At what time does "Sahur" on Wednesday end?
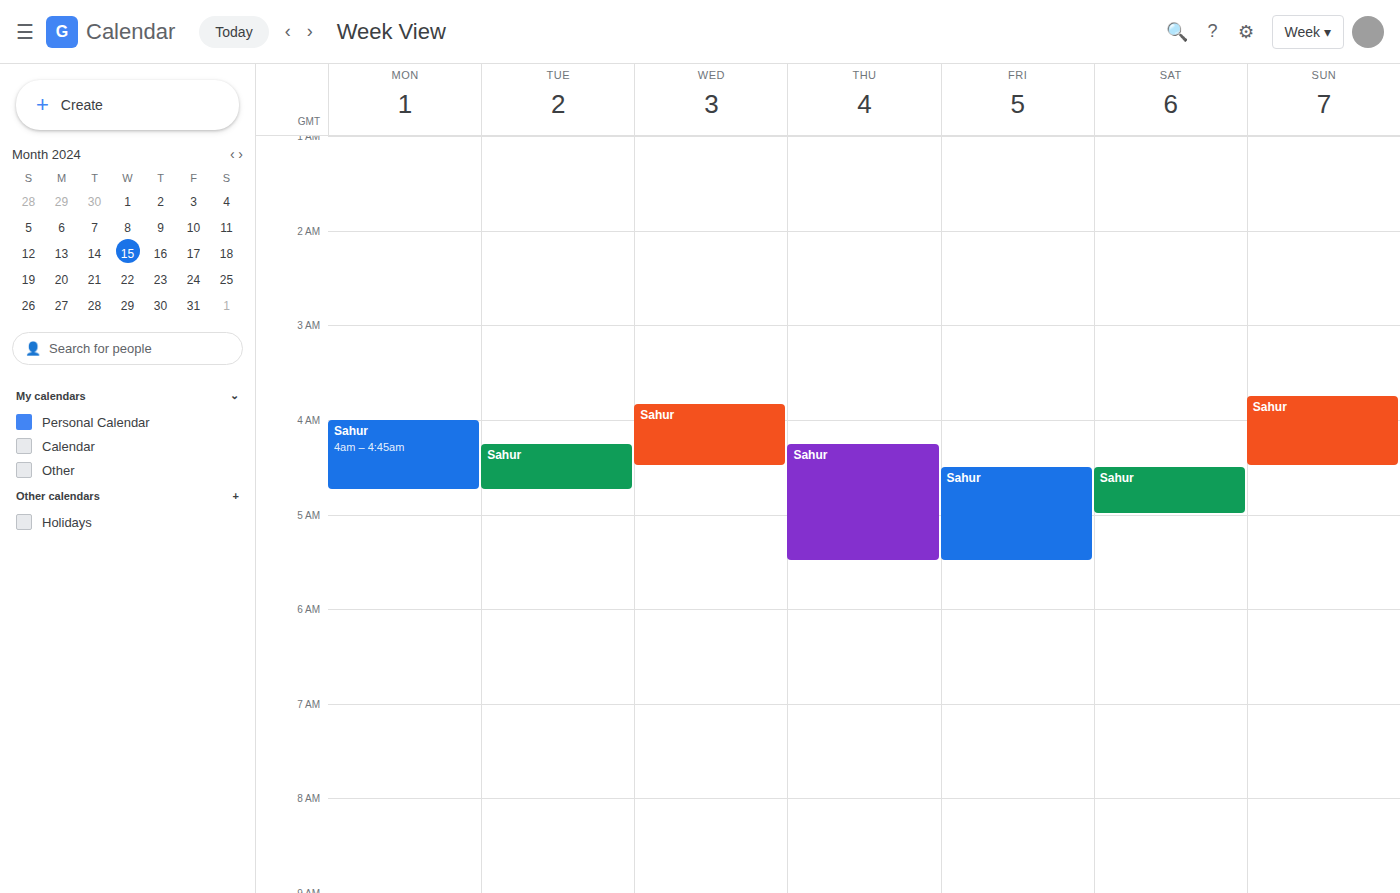
4:30 AM